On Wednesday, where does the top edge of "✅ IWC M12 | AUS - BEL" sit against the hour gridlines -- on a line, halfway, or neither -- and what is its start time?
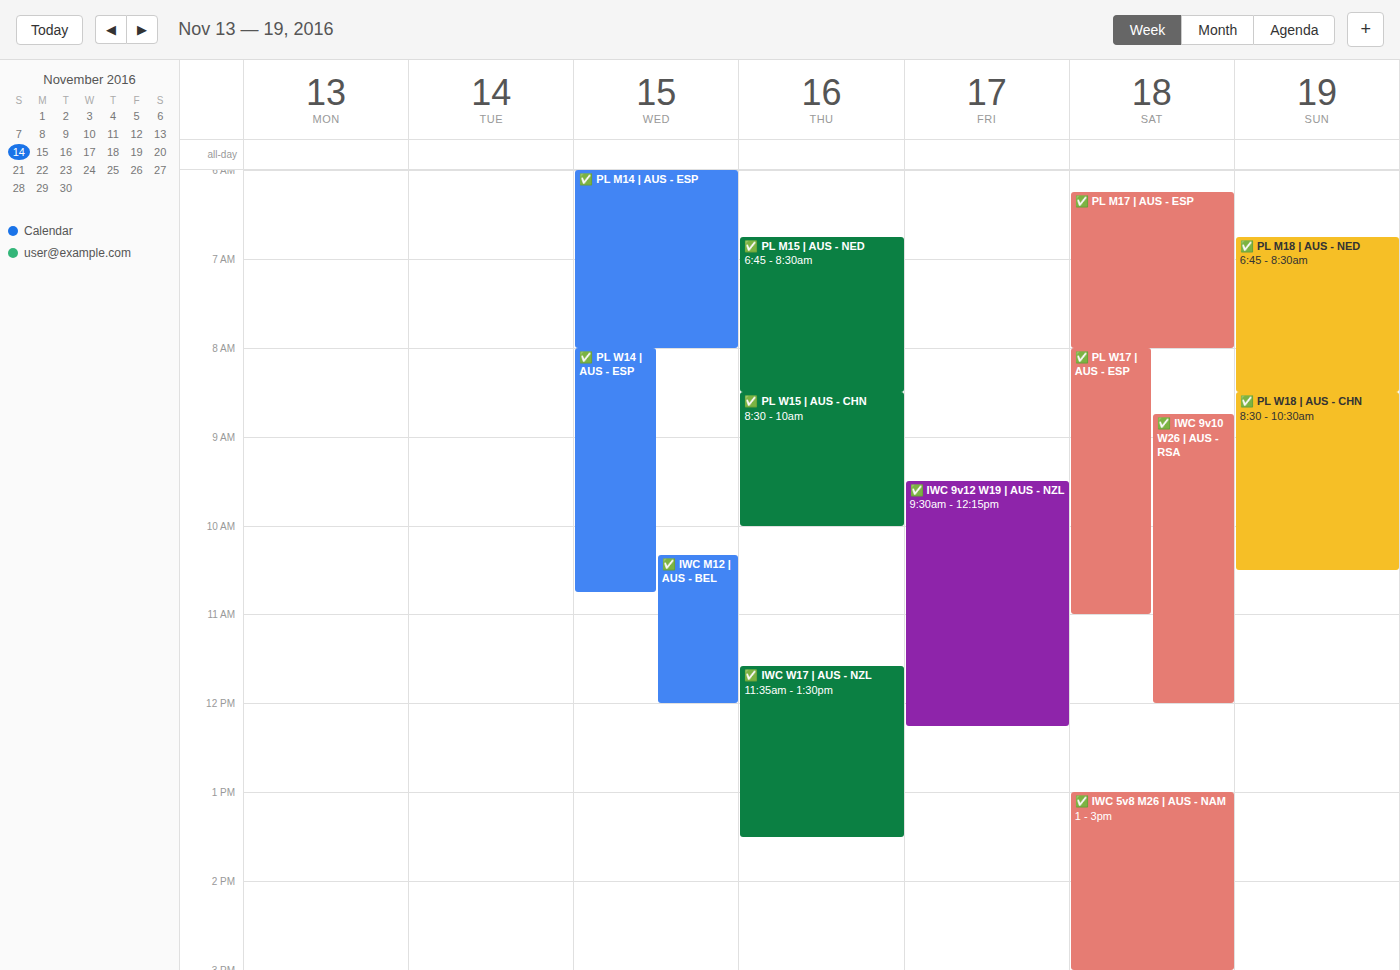
10:20 AM -- neither: 20 minutes below the 10 AM line and 40 minutes above the 11 AM line.